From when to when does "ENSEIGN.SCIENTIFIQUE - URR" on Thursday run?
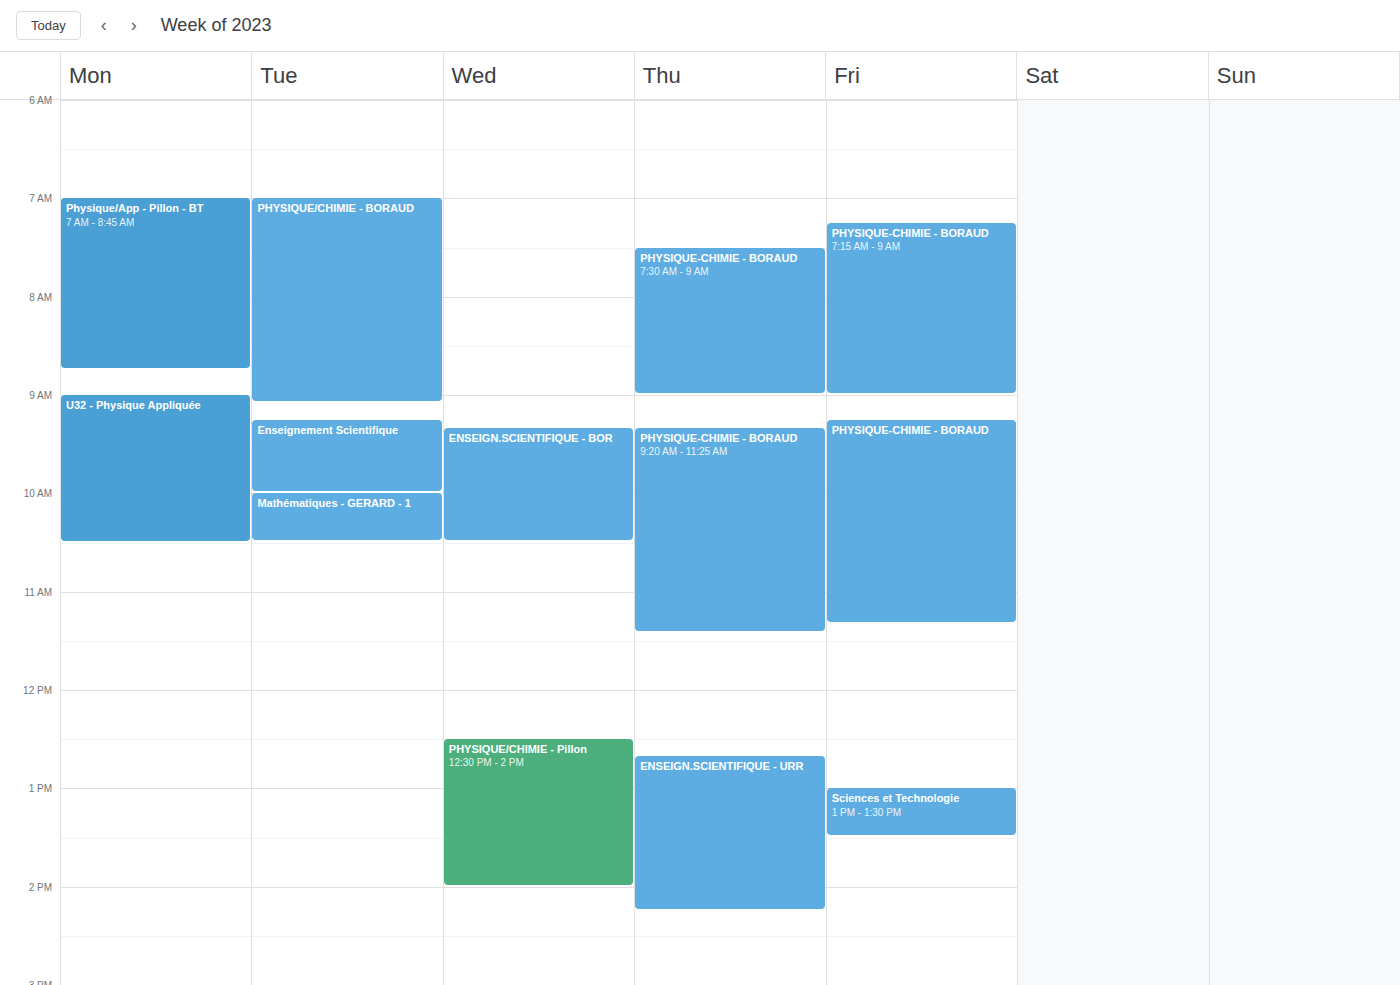
12:40 PM to 2:15 PM